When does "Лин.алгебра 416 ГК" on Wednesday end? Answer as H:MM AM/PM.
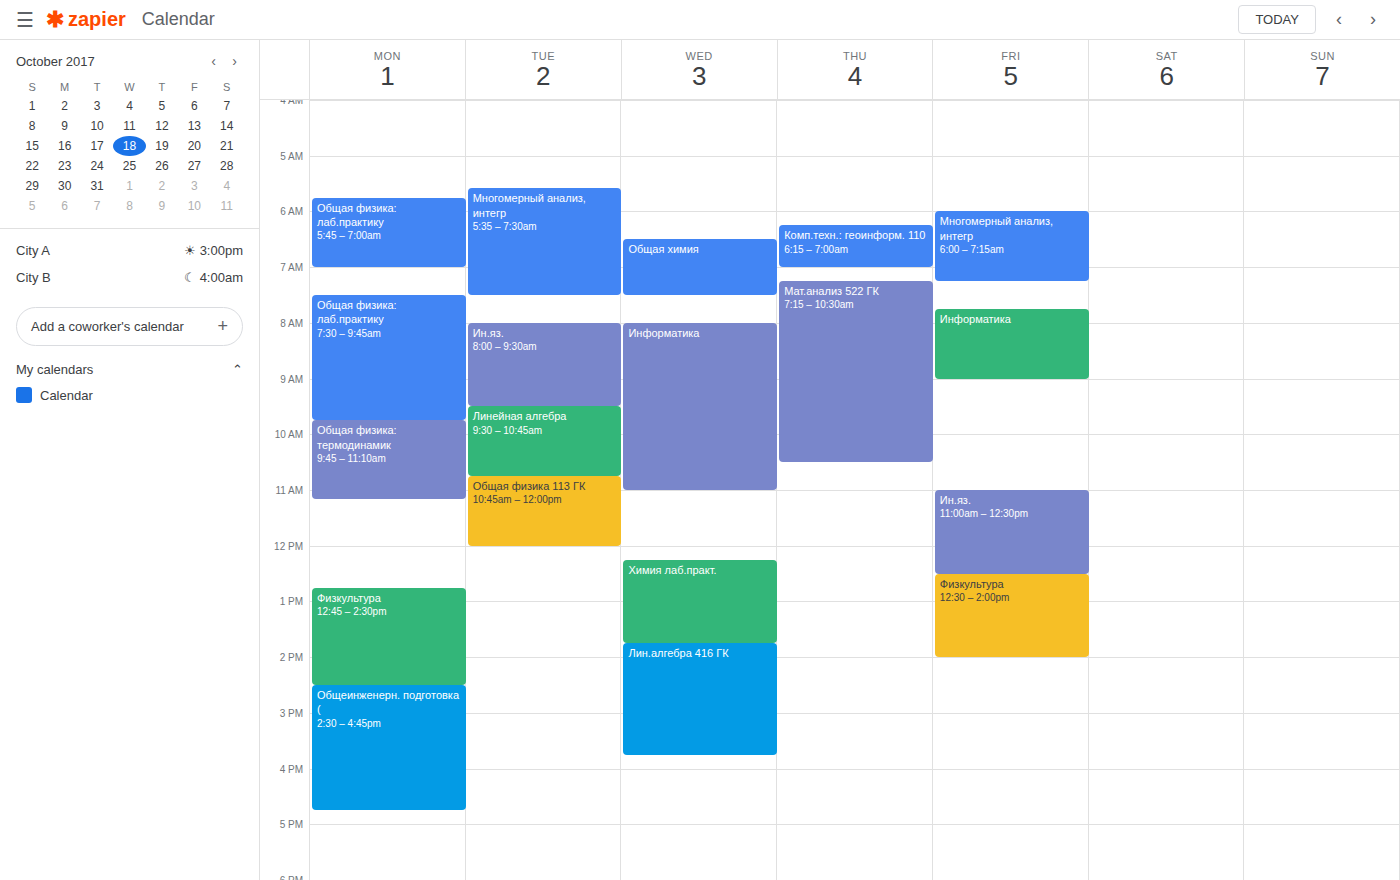
3:45 PM